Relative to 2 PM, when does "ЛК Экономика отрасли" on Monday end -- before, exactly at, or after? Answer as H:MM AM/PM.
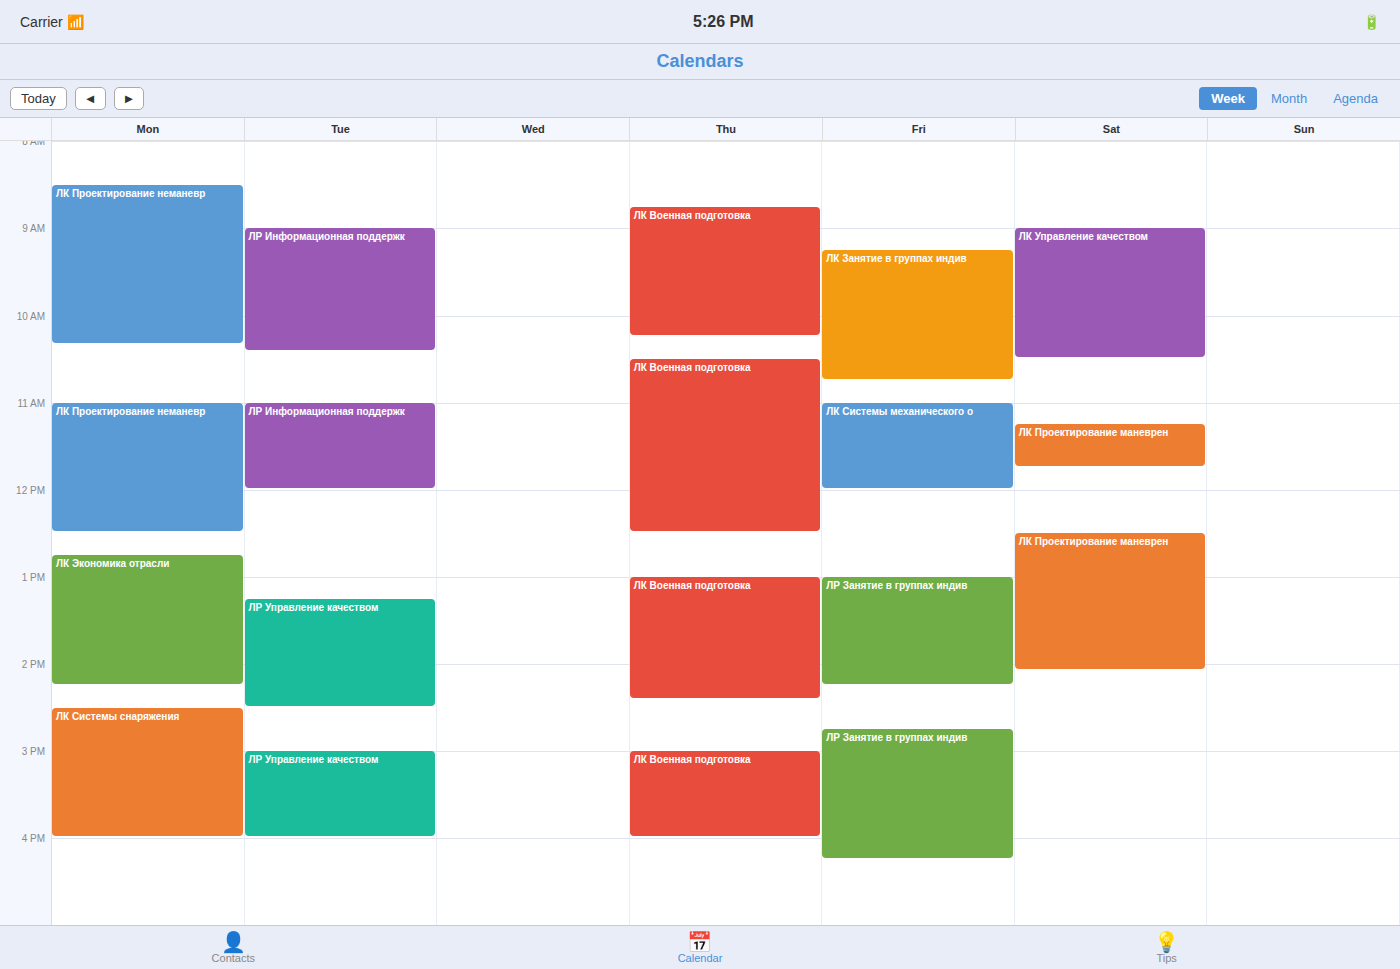
2:15 PM -- after 2 PM, 15 minutes below the 2 PM line.